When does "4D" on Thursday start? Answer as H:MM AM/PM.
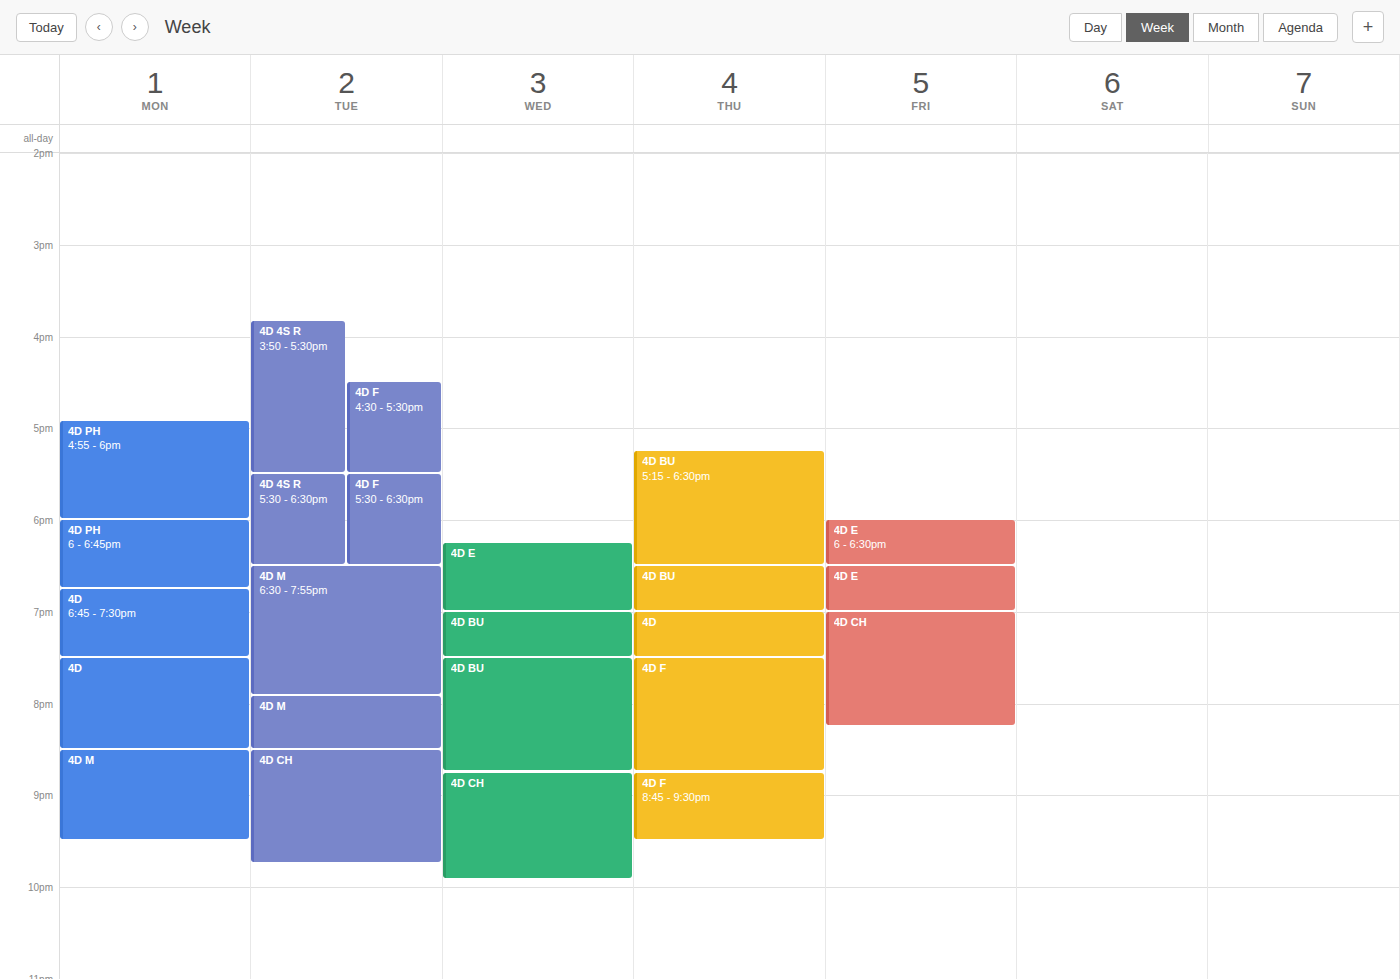
7:00 PM